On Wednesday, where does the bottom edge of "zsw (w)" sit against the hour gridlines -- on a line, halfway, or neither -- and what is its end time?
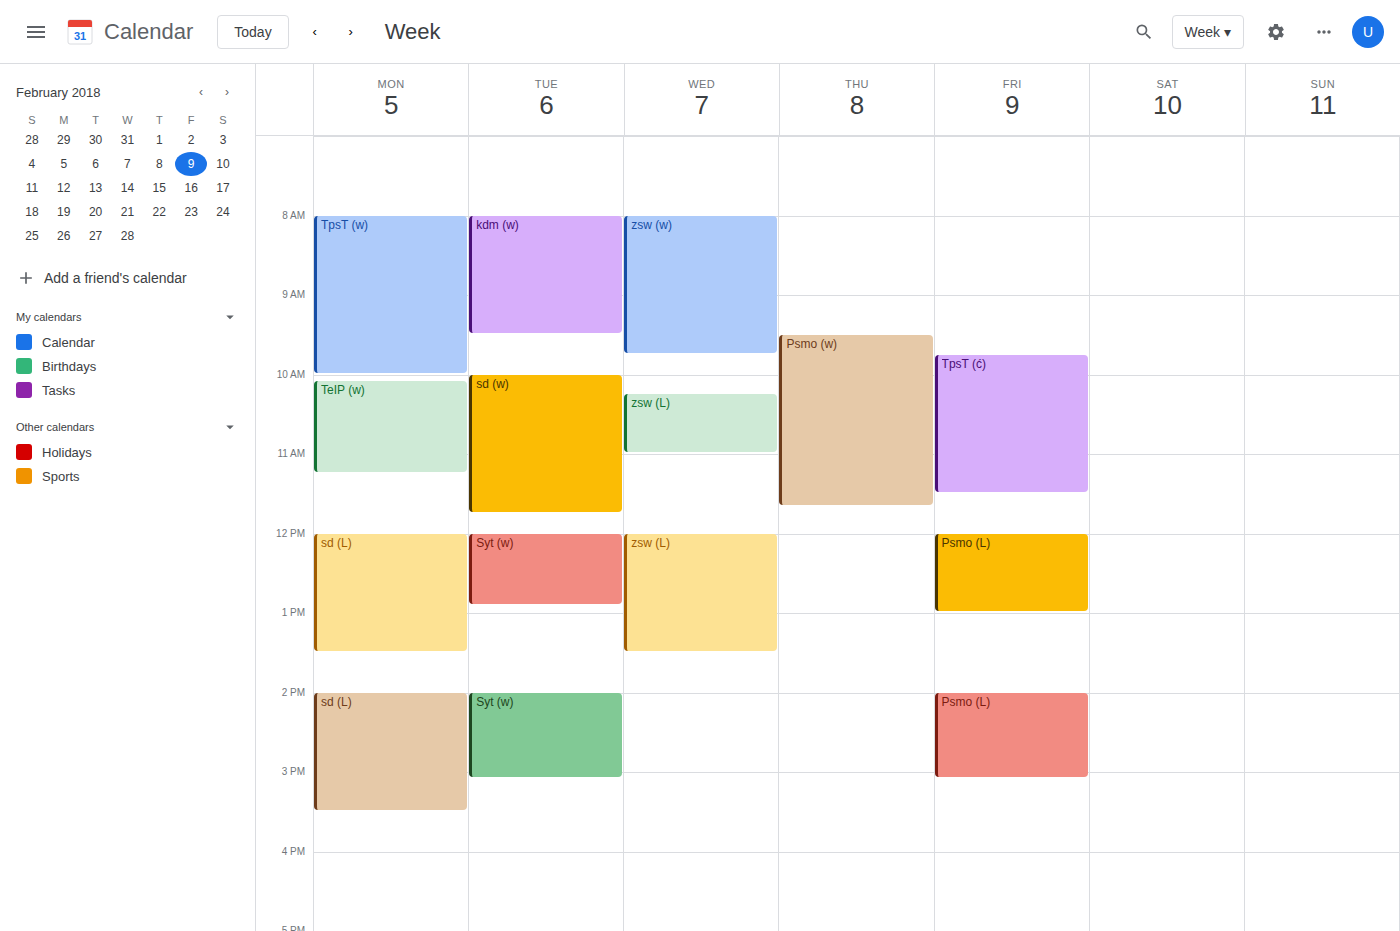
9:45 AM -- neither: three quarters of the way from the 9 AM line to the 10 AM line.